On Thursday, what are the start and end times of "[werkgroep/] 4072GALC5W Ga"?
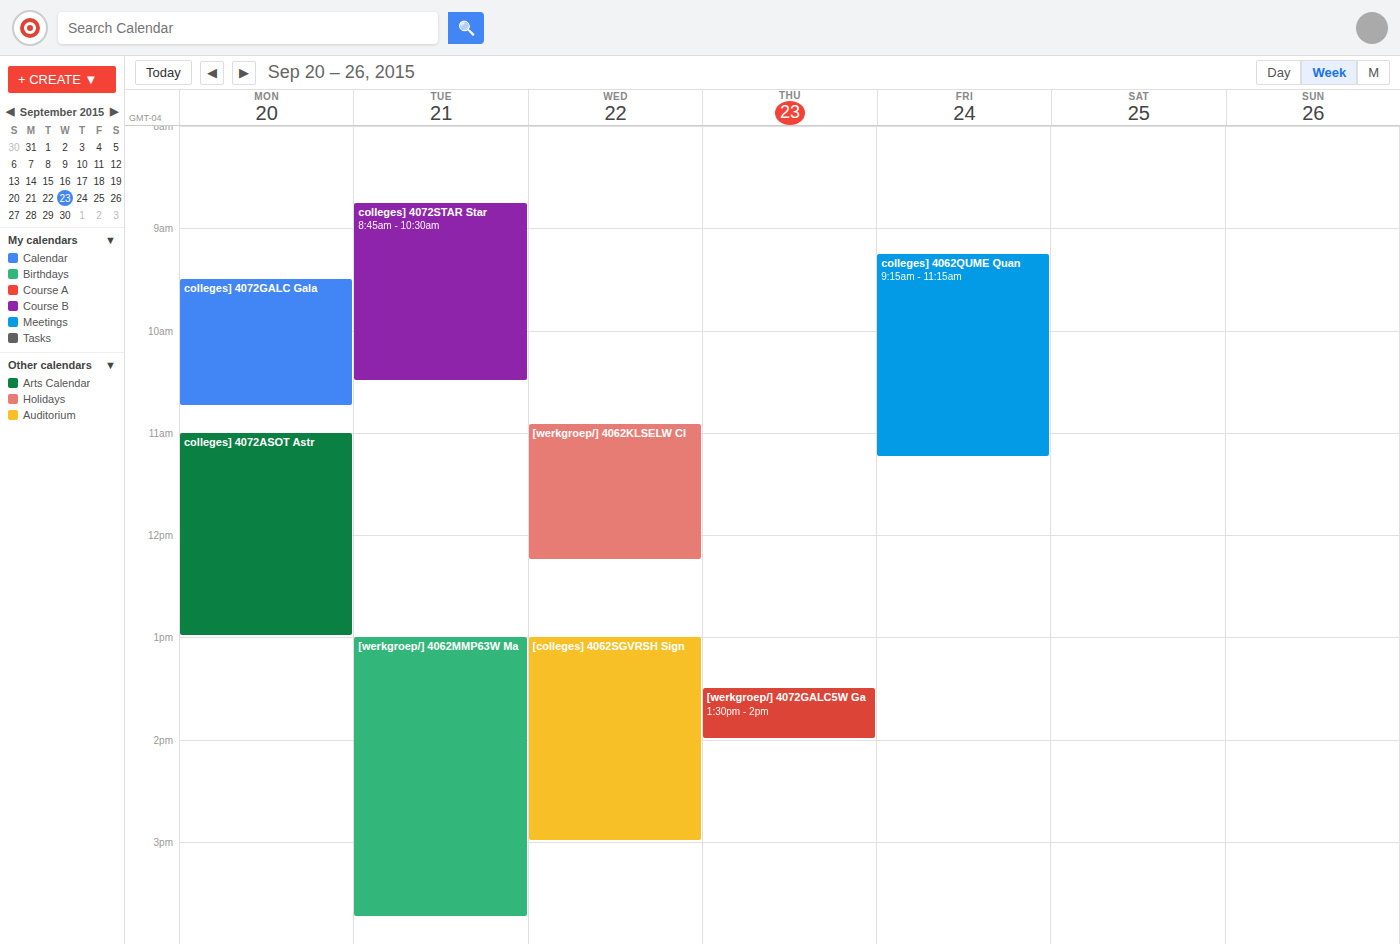
1:30 PM to 2:00 PM